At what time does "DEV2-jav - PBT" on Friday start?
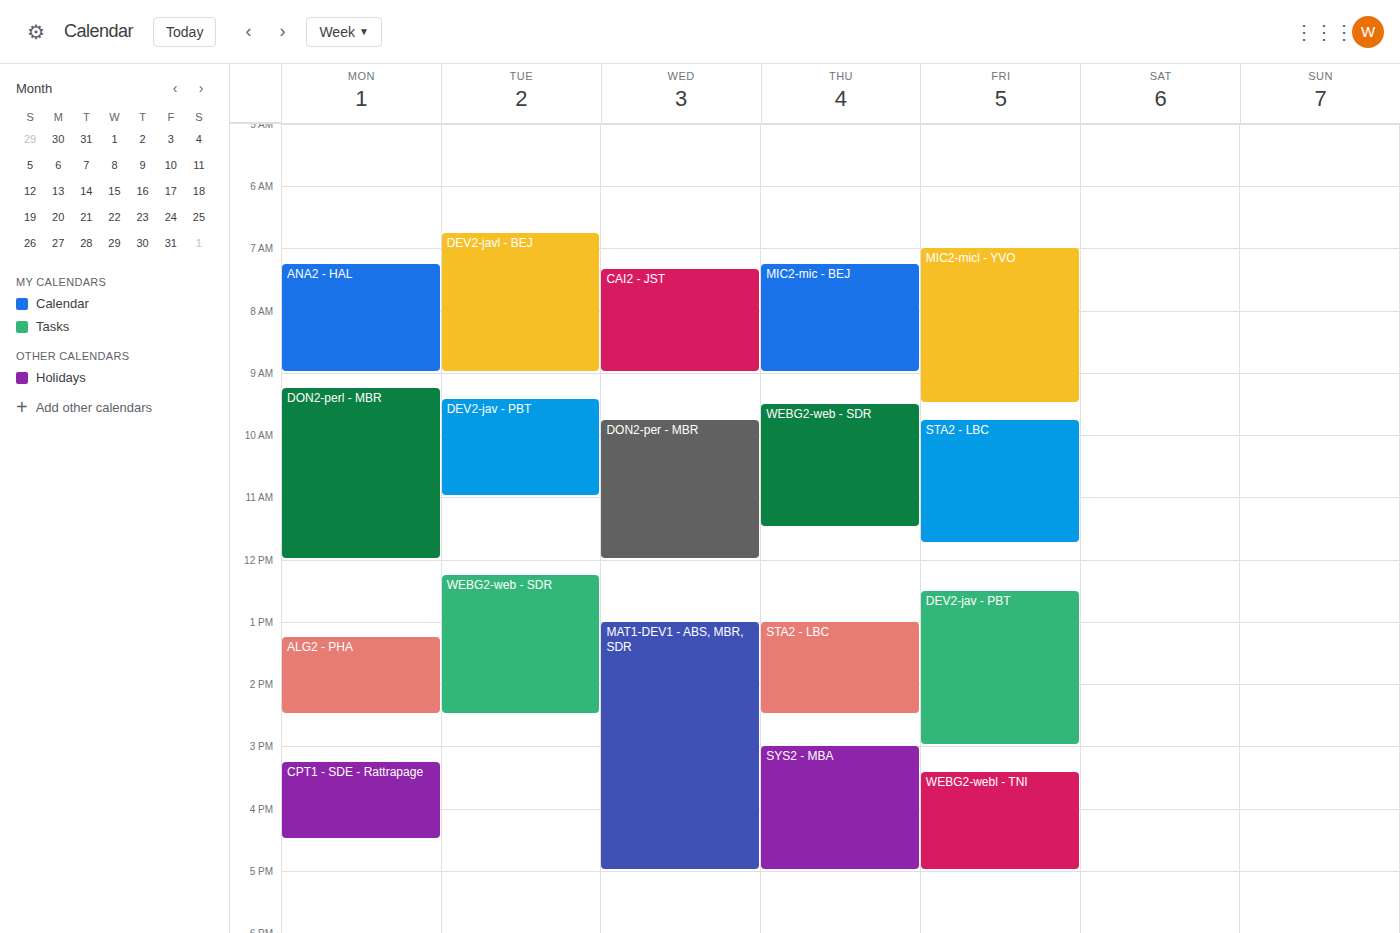
12:30 PM